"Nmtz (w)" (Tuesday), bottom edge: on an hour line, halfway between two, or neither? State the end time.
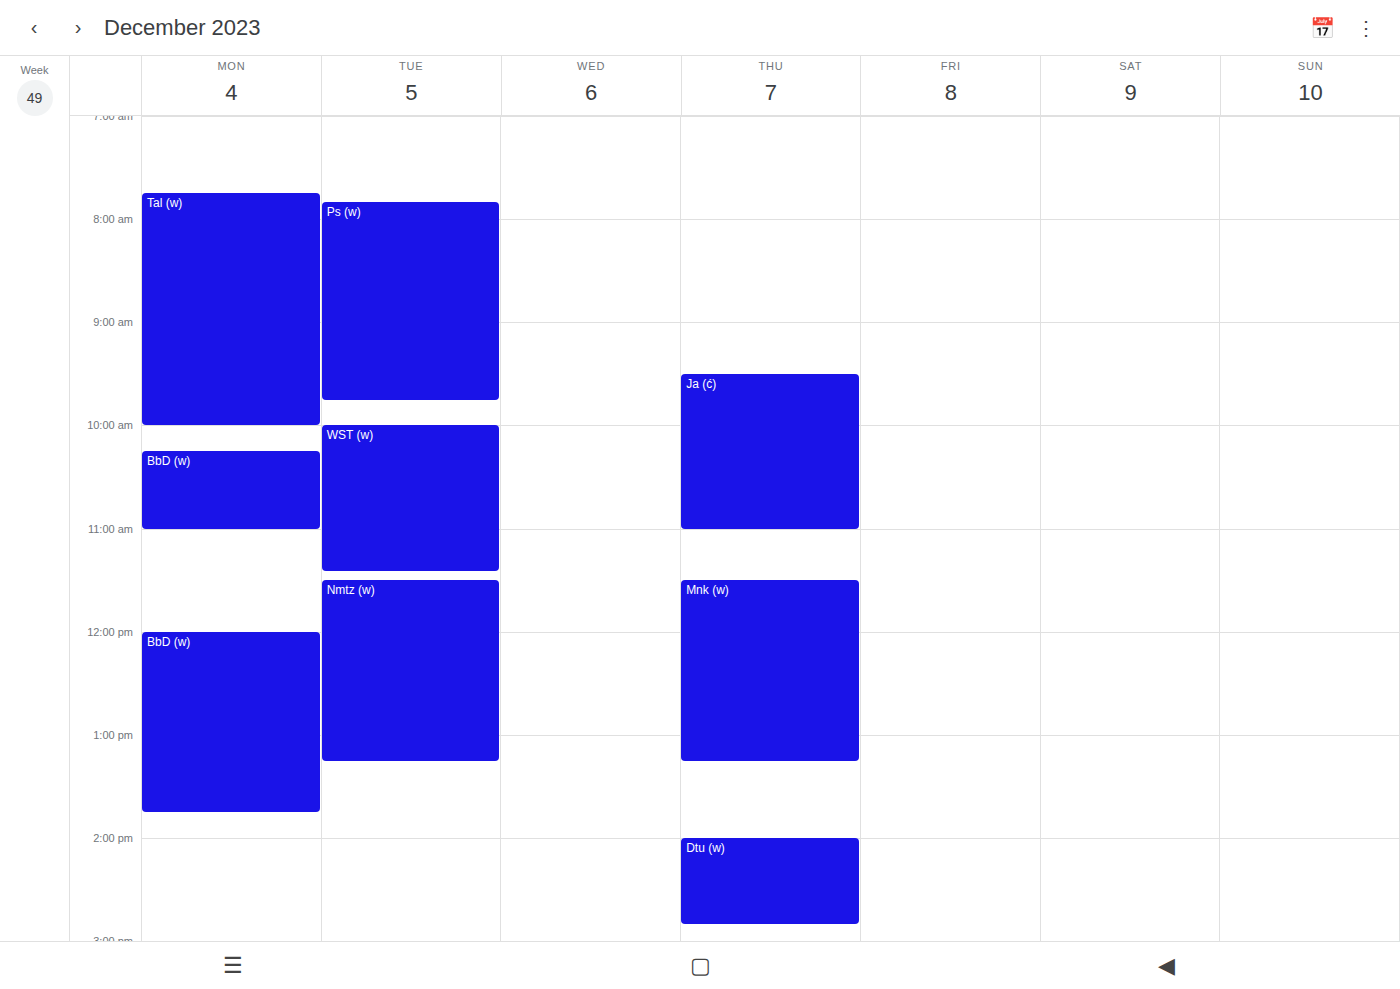
1:15 PM -- neither: a quarter of the way from the 1 PM line to the 2 PM line.